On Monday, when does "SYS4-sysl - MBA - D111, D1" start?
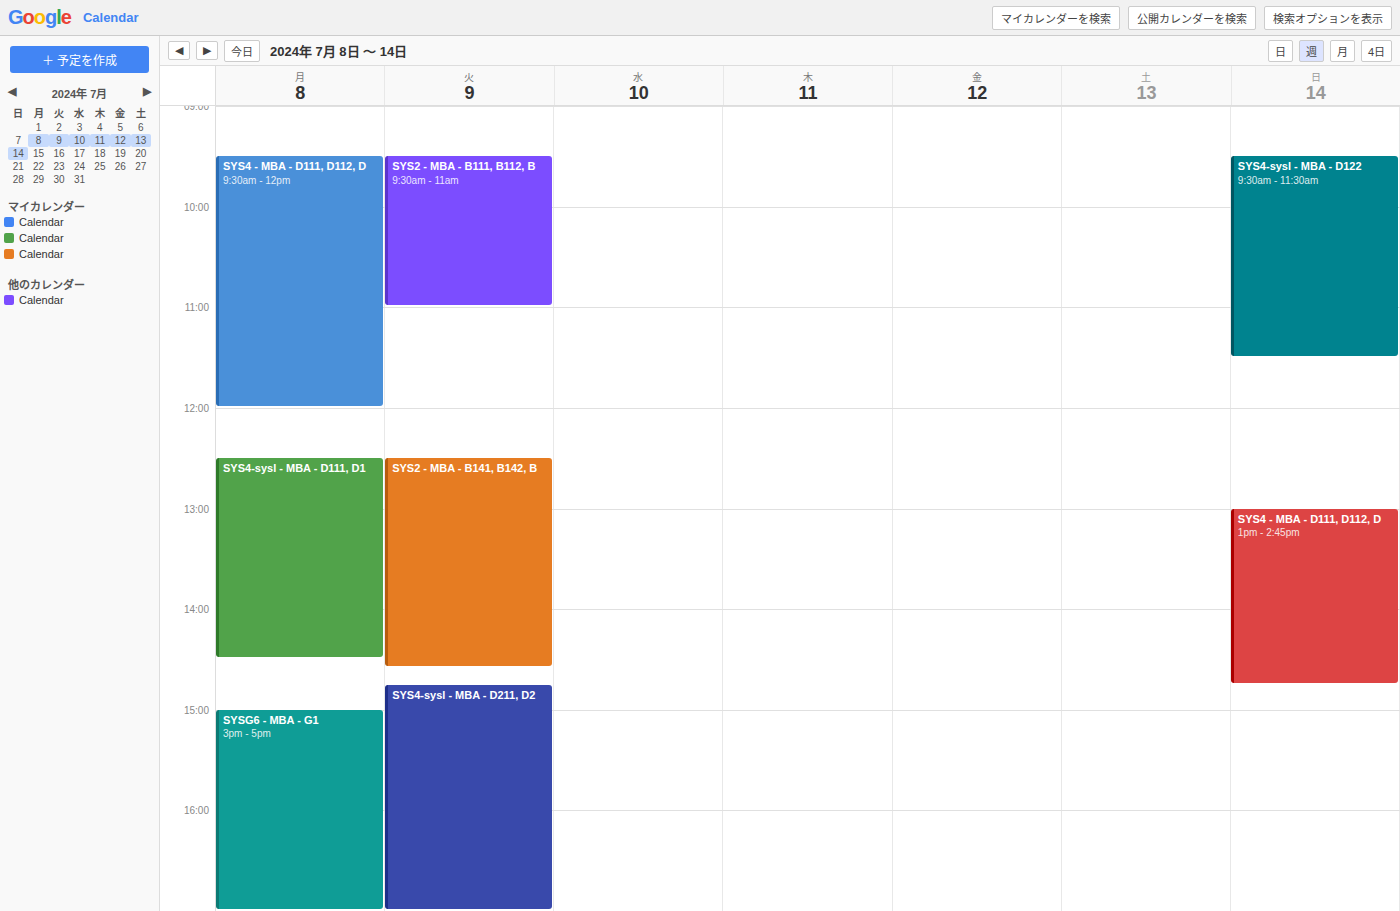
12:30 PM